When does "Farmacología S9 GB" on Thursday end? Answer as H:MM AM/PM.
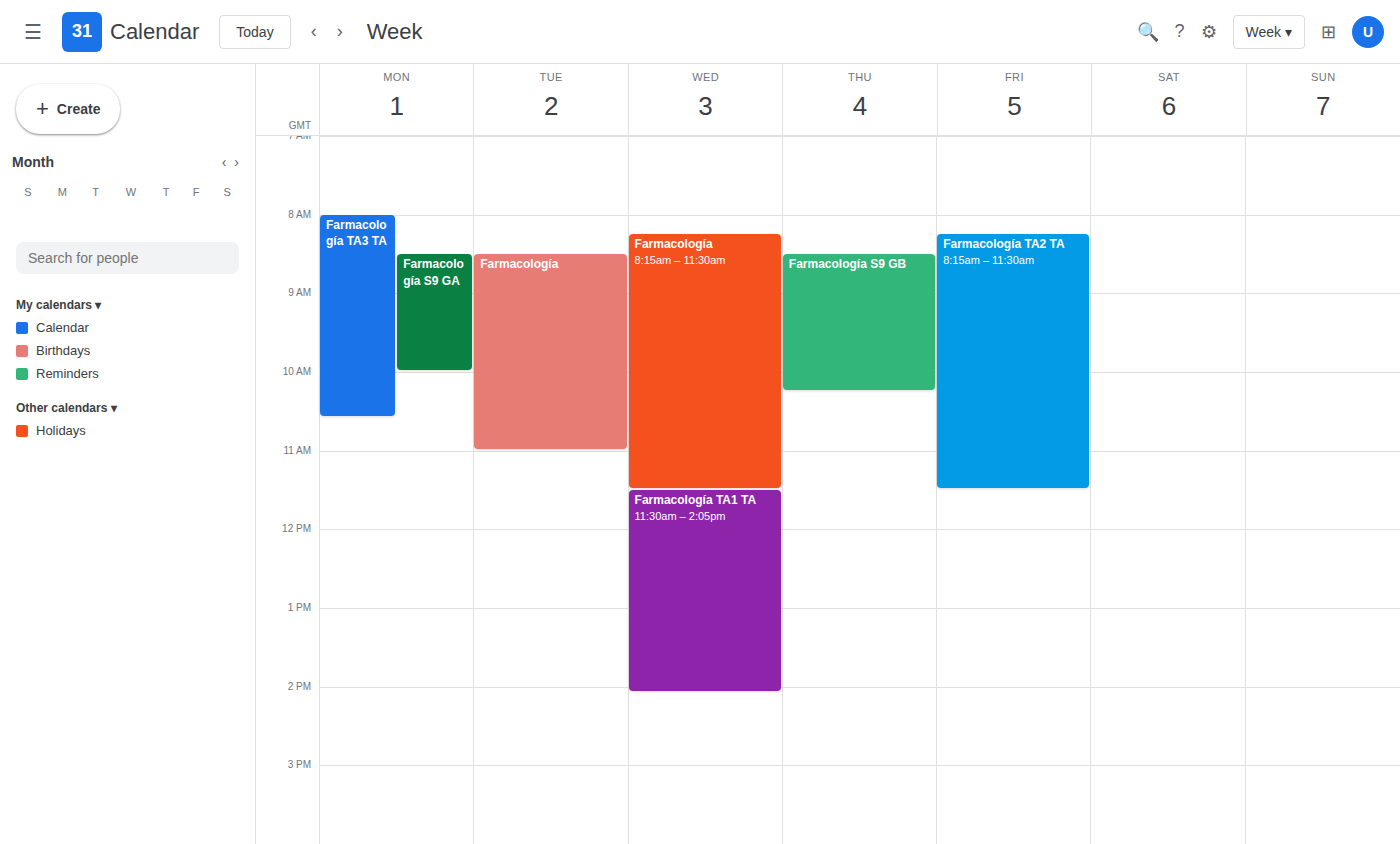
10:15 AM